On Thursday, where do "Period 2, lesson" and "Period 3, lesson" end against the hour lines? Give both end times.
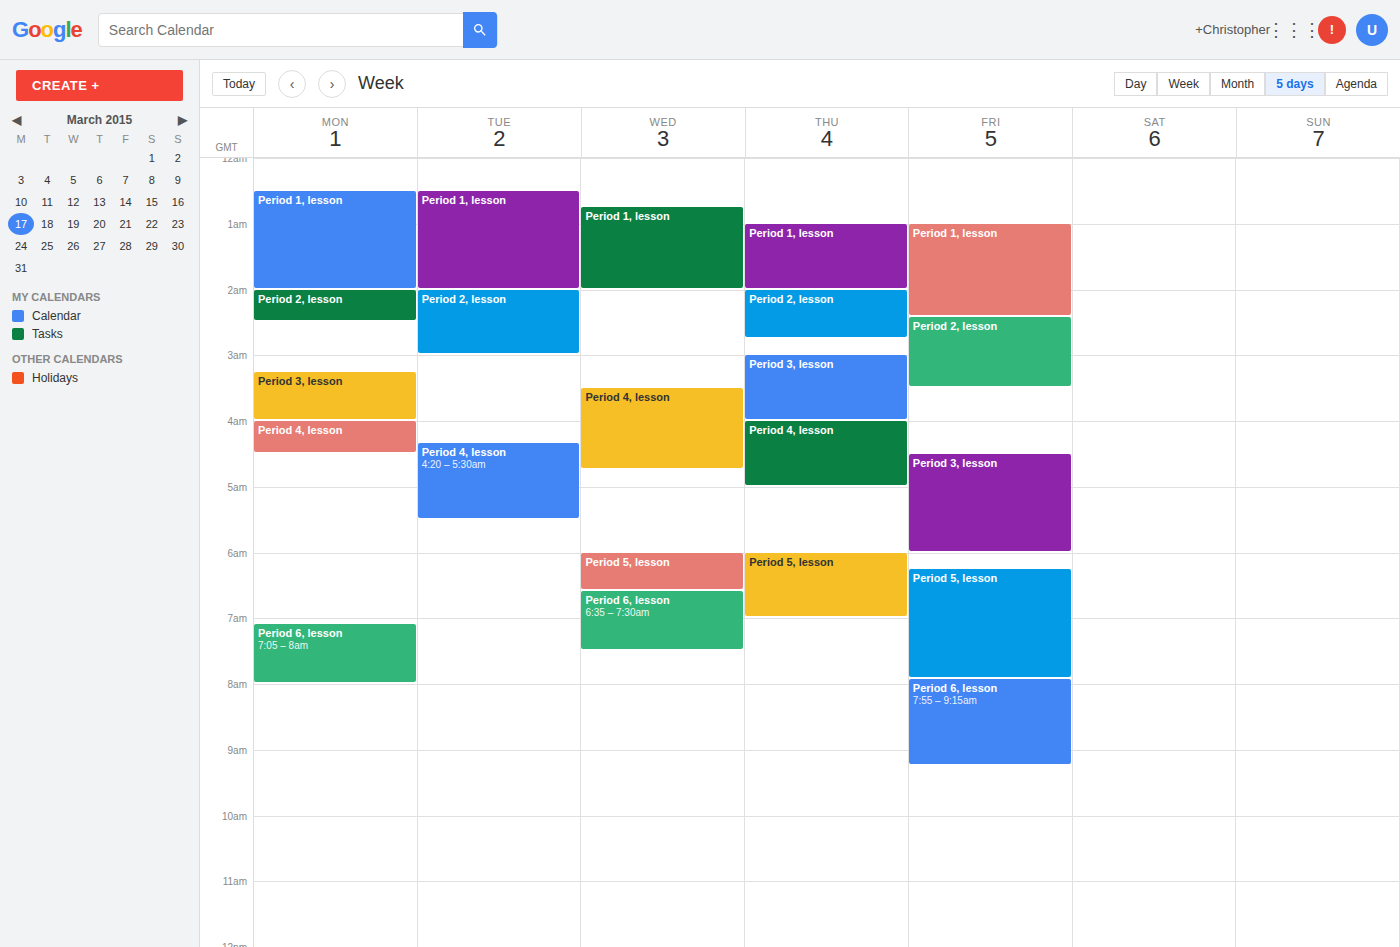
"Period 2, lesson": 02:45, neither: three quarters of the way from the 02:00 line to the 03:00 line. "Period 3, lesson": 04:00, exactly on the 04:00 line.